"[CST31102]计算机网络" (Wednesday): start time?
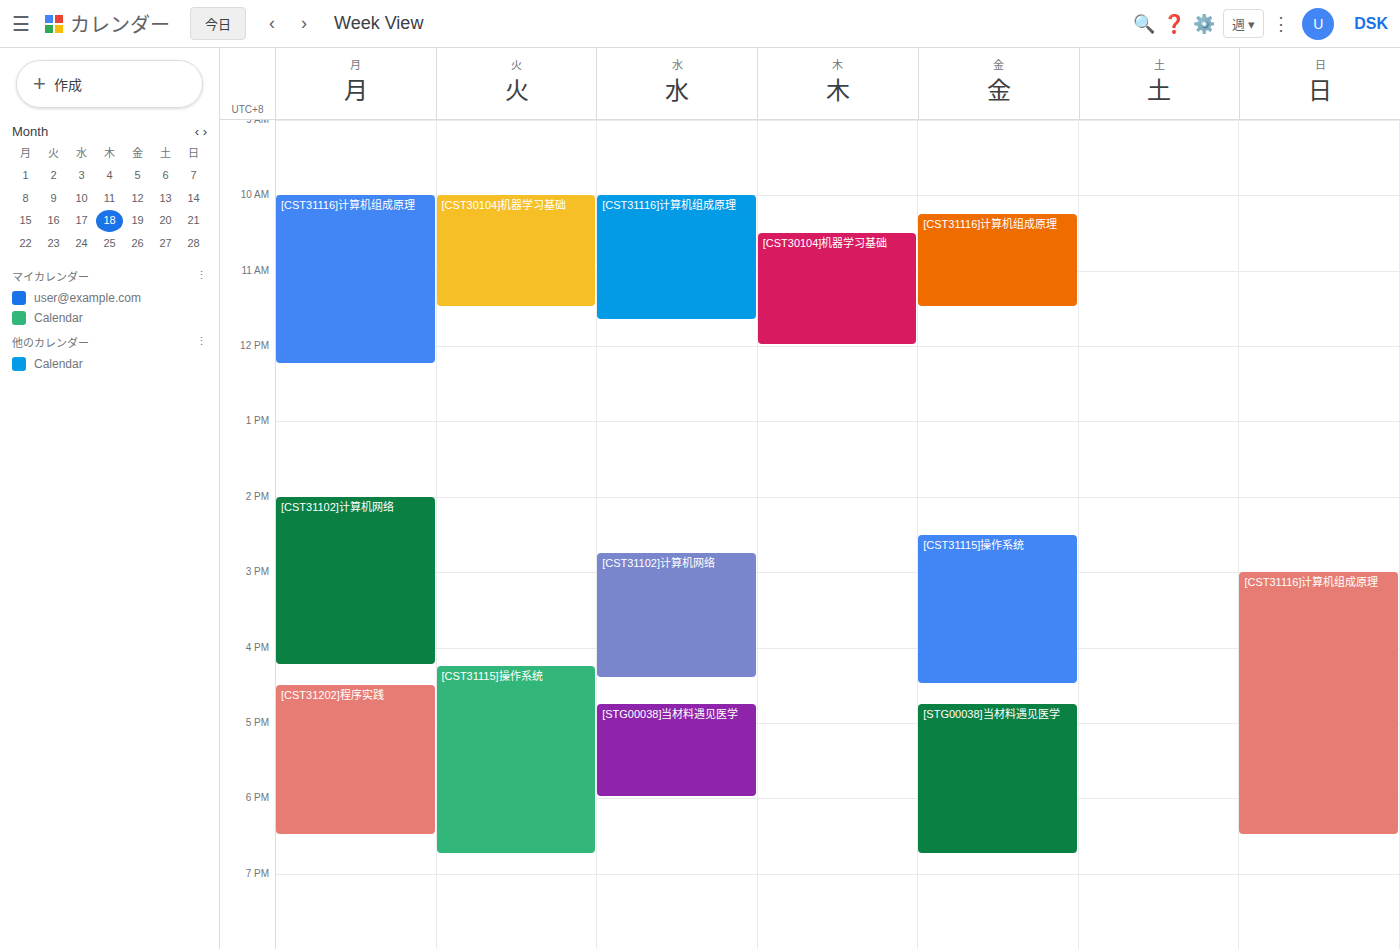
2:45 PM